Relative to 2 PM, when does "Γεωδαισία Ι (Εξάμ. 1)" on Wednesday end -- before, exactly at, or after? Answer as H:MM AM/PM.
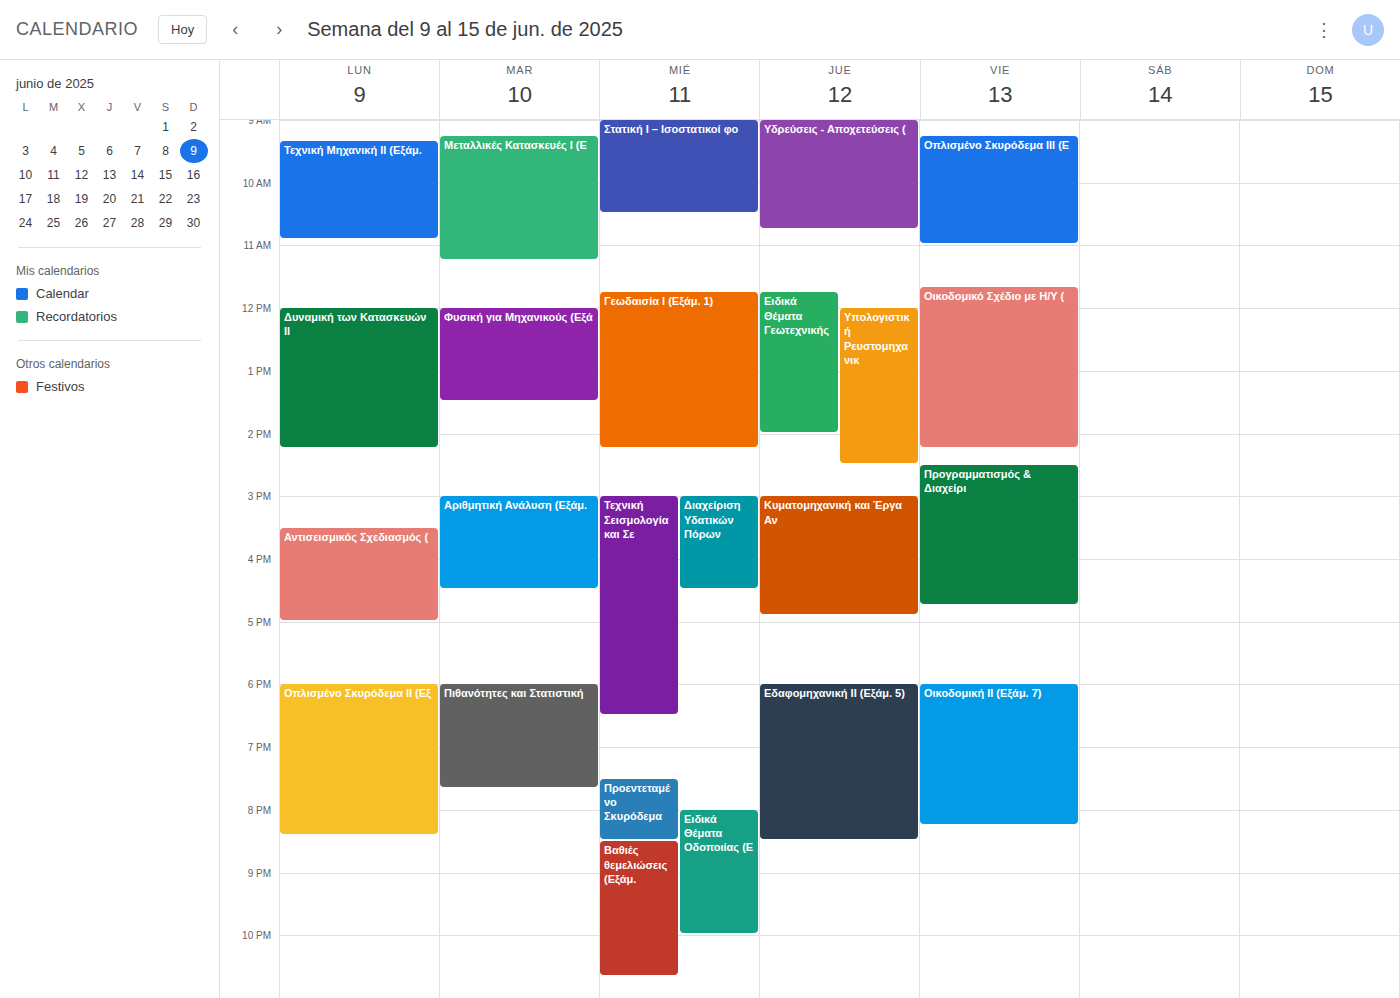
2:15 PM -- after 2 PM, 15 minutes below the 2 PM line.